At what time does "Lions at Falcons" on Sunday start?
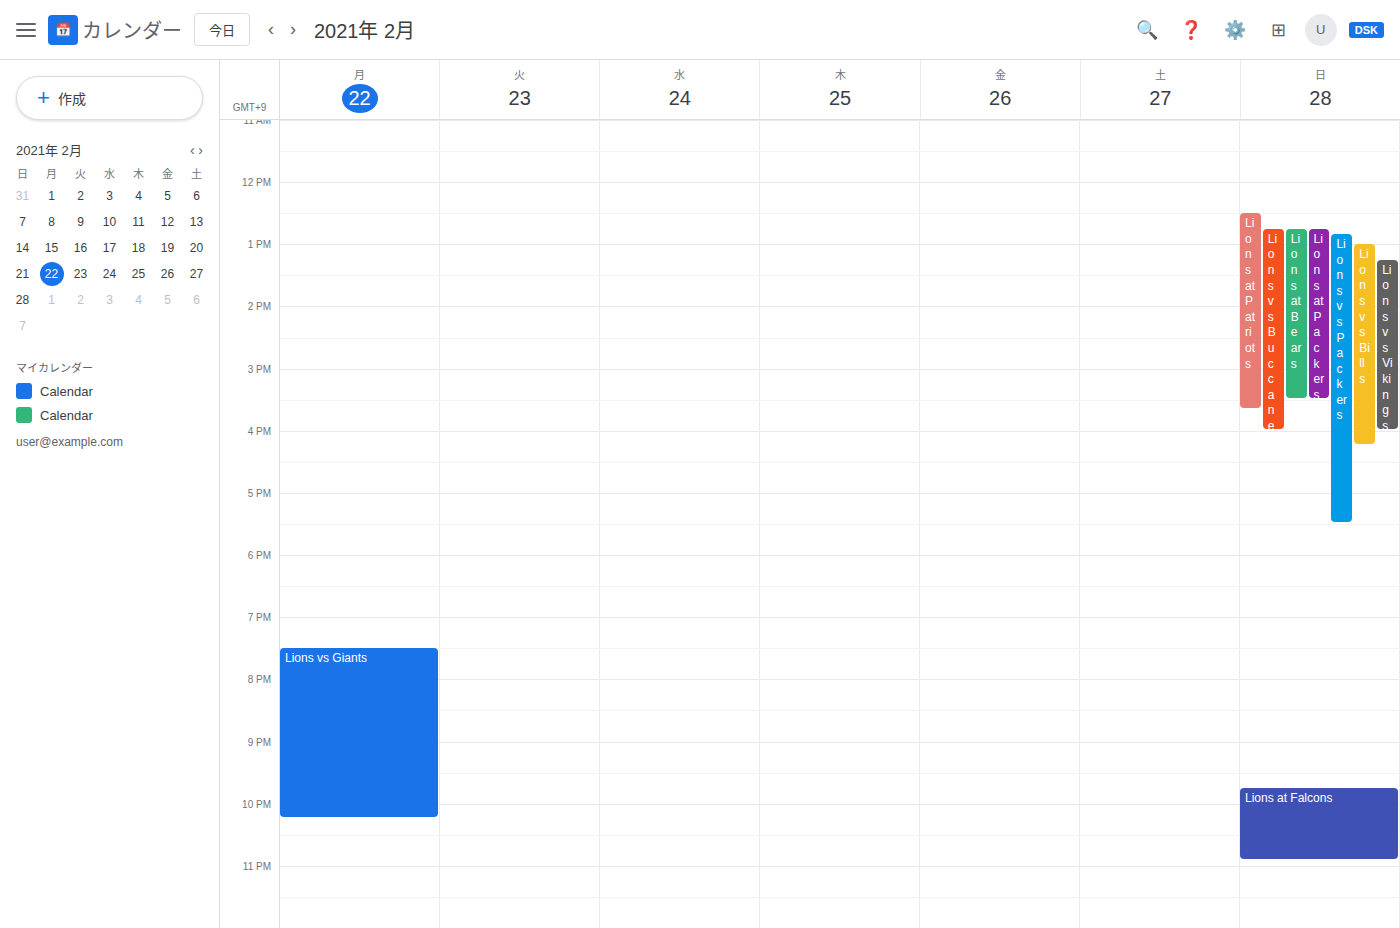
9:45 PM